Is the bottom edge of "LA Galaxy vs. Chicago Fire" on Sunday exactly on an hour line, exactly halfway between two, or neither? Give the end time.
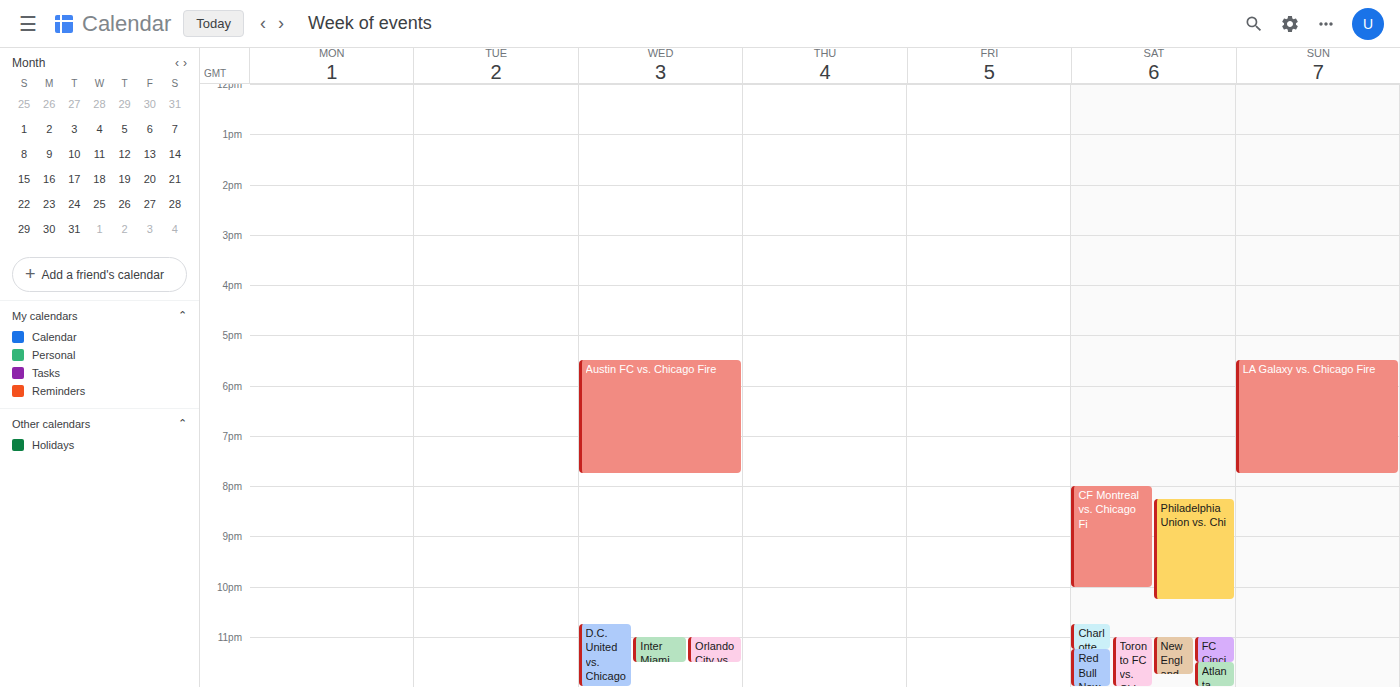
7:45 PM -- neither: three quarters of the way from the 7 PM line to the 8 PM line.